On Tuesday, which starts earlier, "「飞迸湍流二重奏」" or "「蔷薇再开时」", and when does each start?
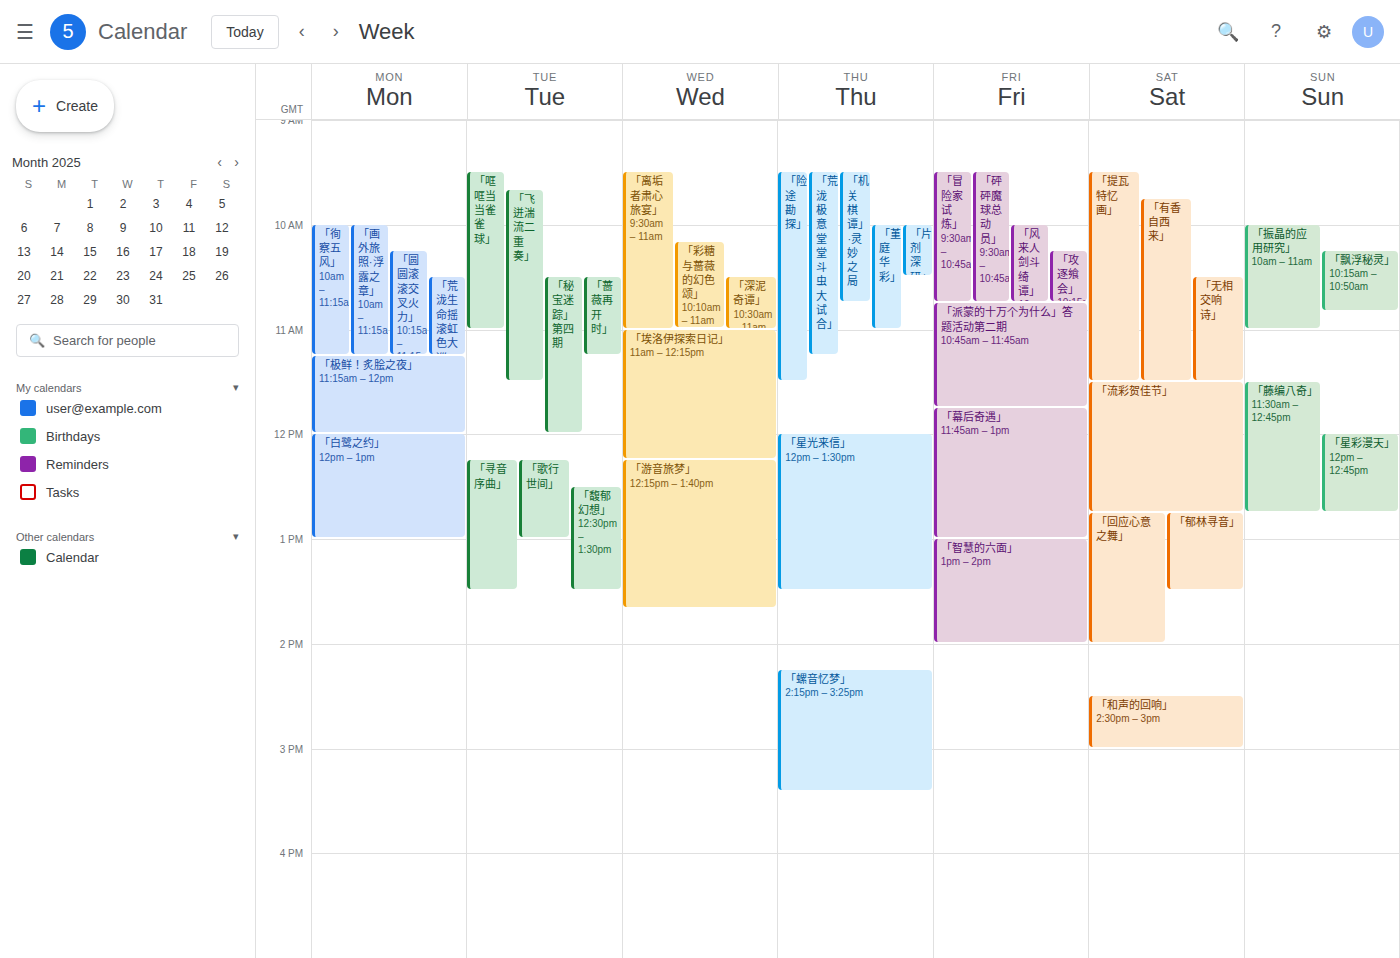
"「飞迸湍流二重奏」" 9:40 AM; "「蔷薇再开时」" 10:30 AM.